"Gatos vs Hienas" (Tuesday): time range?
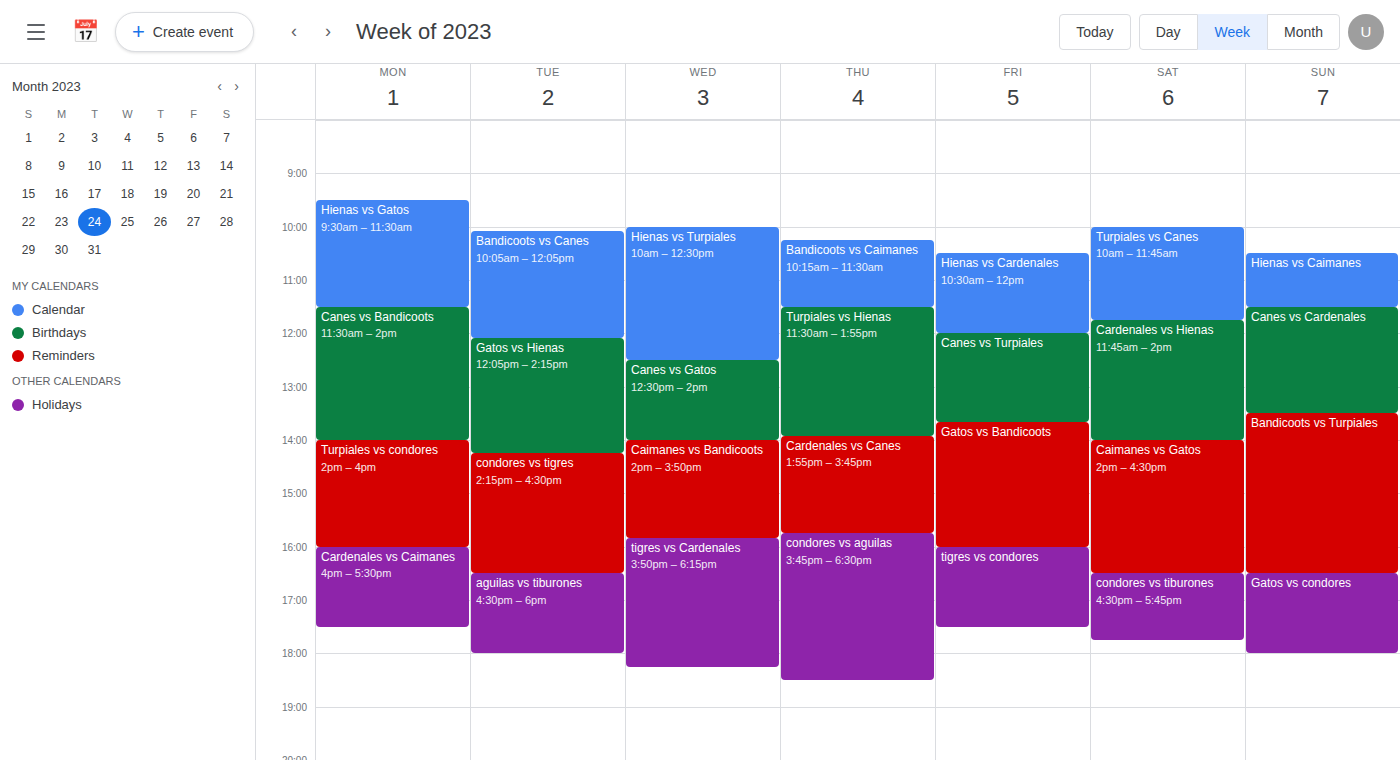
12:05 to 14:15